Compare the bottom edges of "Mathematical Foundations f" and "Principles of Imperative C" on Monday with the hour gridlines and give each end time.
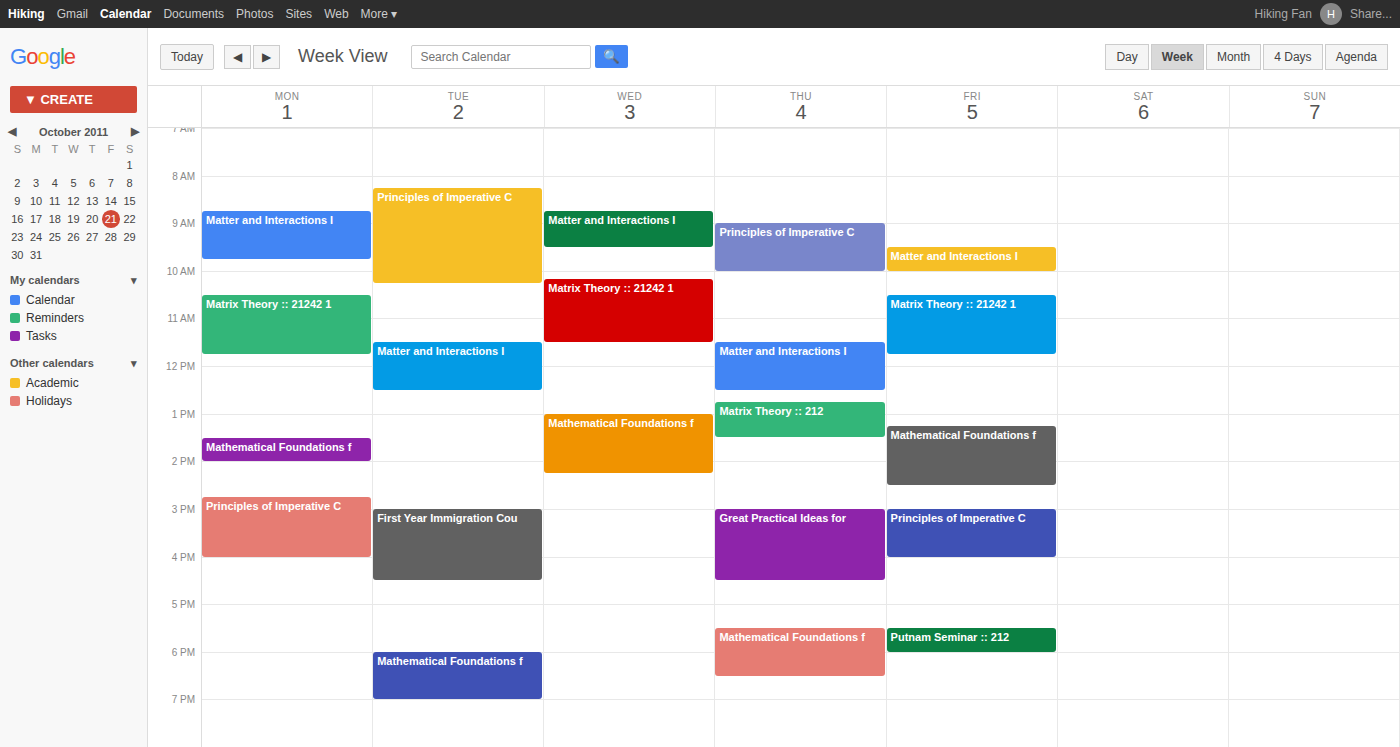
"Mathematical Foundations f": 2:00 PM, exactly on the 2 PM line. "Principles of Imperative C": 4:00 PM, exactly on the 4 PM line.